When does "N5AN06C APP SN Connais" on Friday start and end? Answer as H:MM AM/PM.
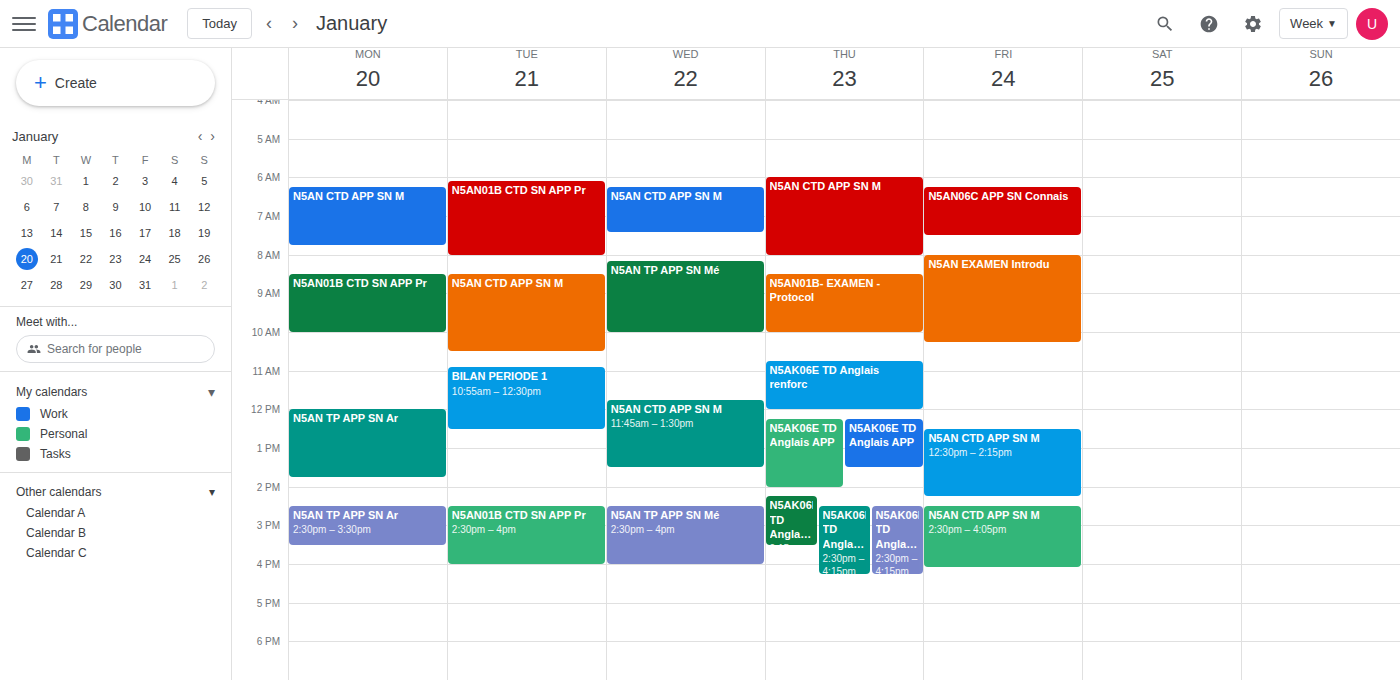
6:15 AM to 7:30 AM